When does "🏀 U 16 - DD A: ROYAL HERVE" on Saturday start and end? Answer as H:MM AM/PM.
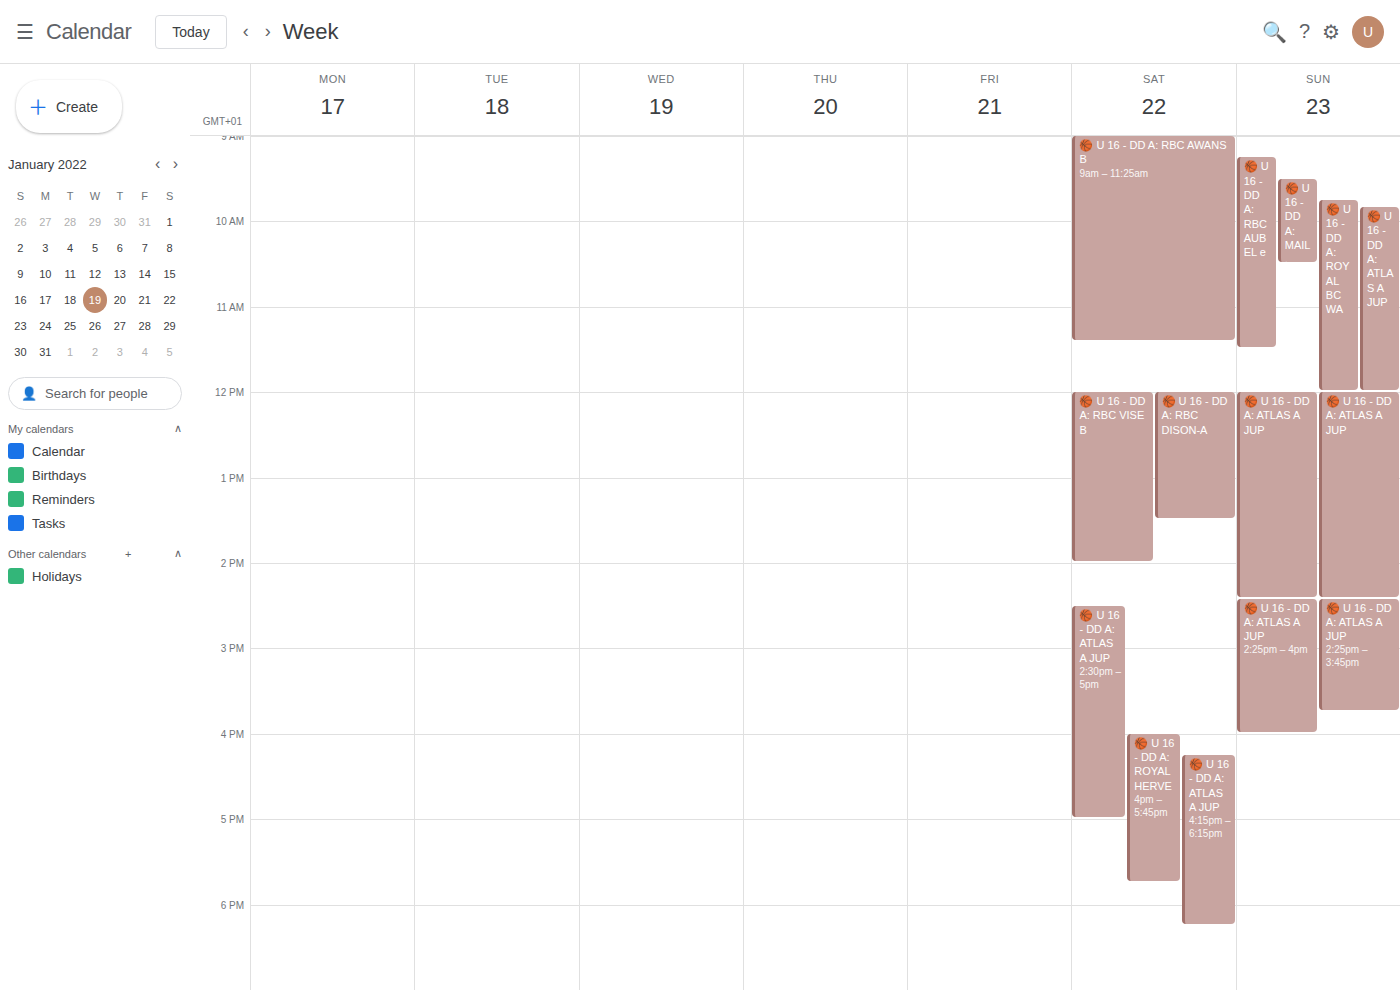
4:00 PM to 5:45 PM